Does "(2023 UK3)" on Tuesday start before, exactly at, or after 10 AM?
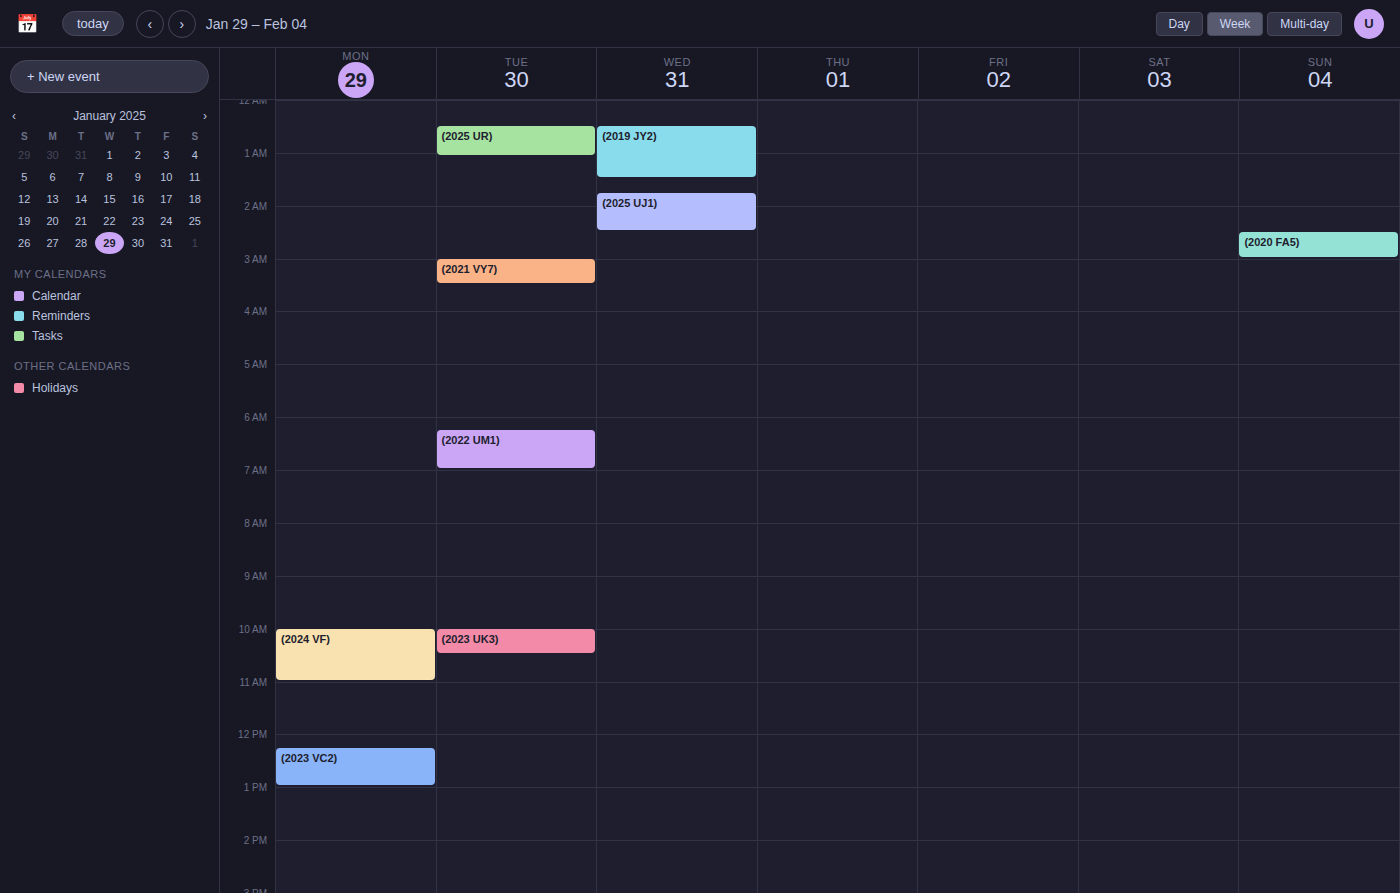
10:00 AM -- exactly at 10 AM, on the 10 AM line.